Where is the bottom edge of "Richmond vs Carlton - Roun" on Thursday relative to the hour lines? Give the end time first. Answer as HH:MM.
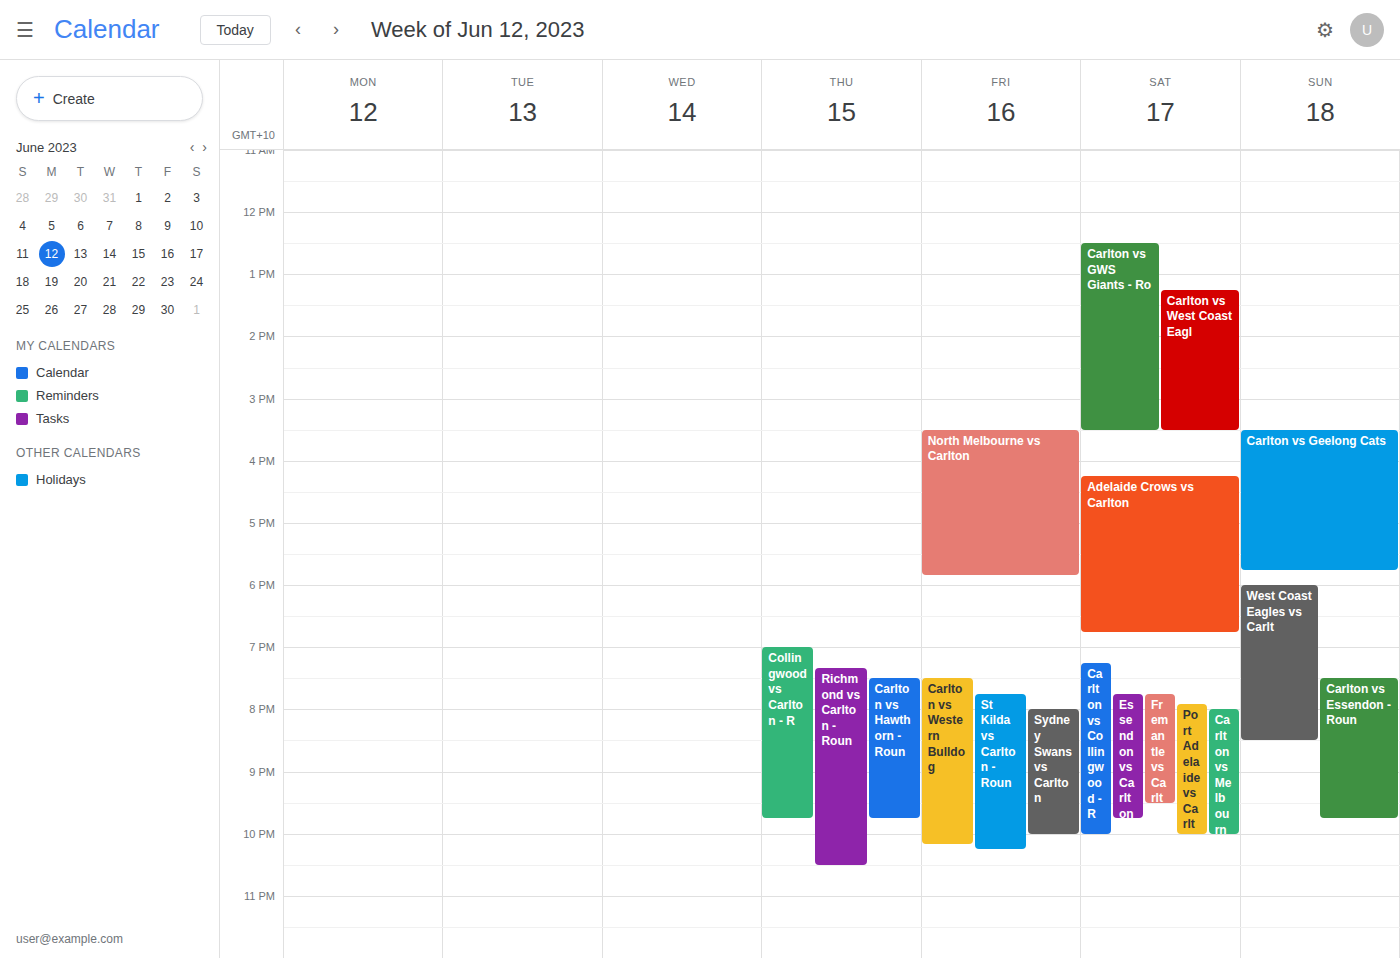
22:30 -- halfway between the 22:00 and 23:00 lines.